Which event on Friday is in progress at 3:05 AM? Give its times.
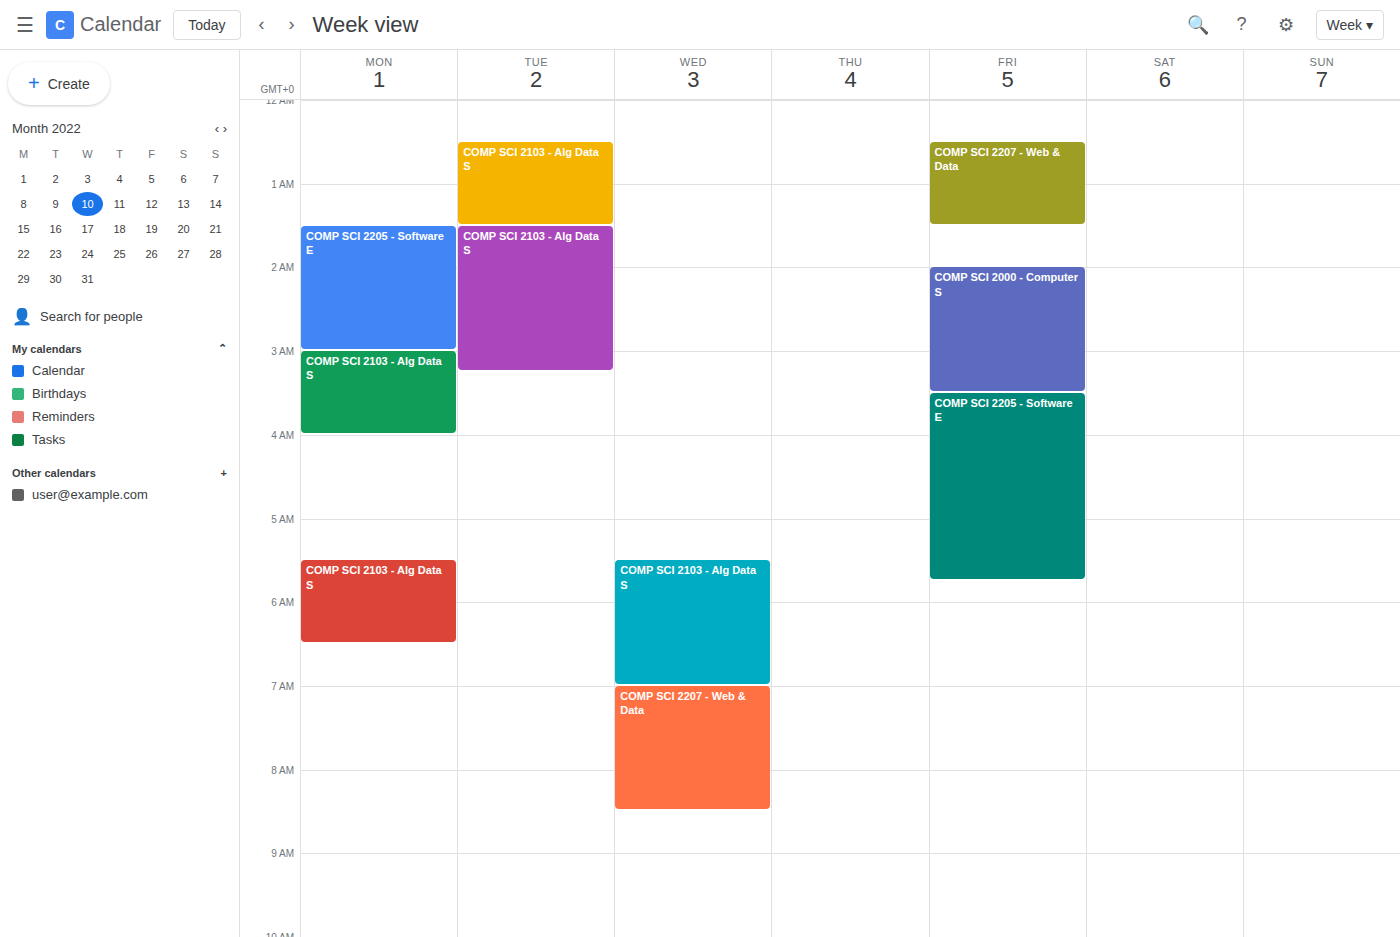
"COMP SCI 2000 - Computer S", 2:00 AM to 3:30 AM